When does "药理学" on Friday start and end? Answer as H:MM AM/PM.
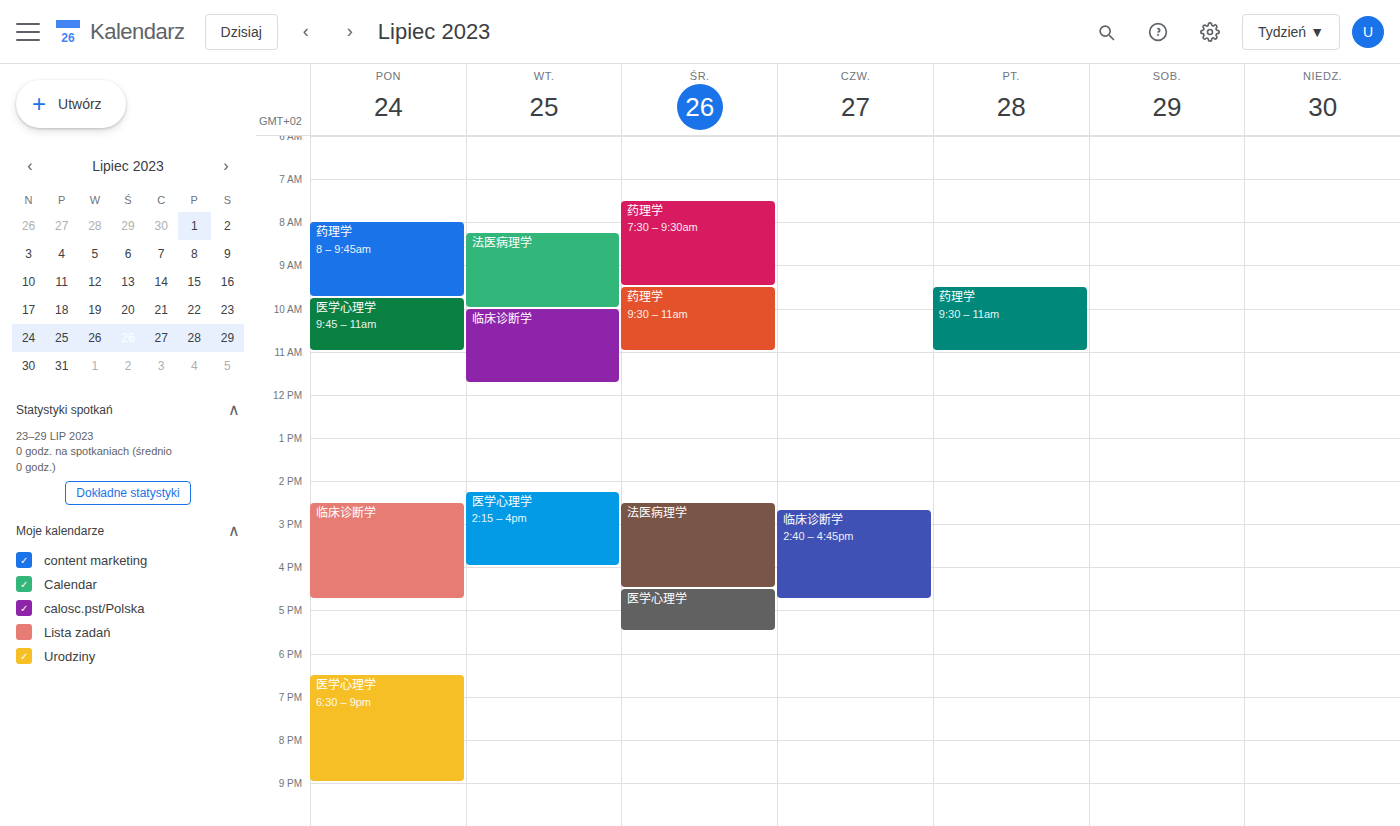
9:30 AM to 11:00 AM